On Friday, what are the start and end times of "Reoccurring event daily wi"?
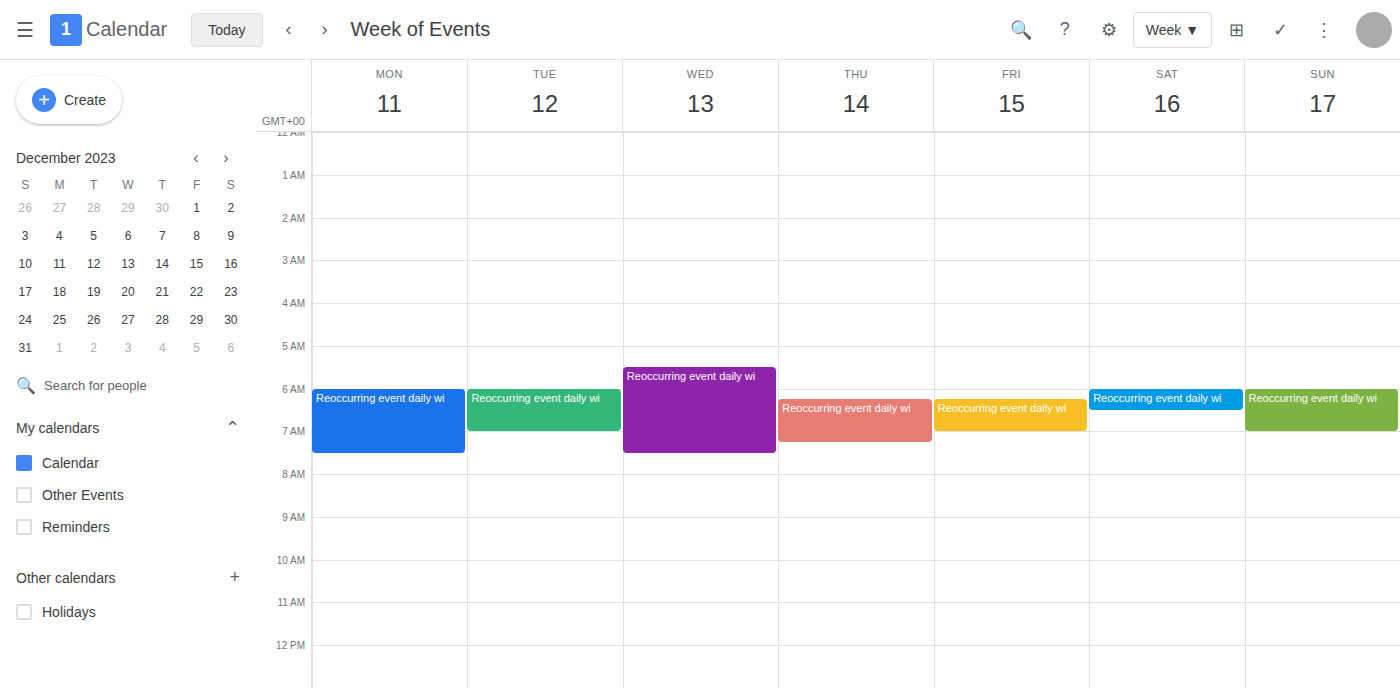
6:15 AM to 7:00 AM